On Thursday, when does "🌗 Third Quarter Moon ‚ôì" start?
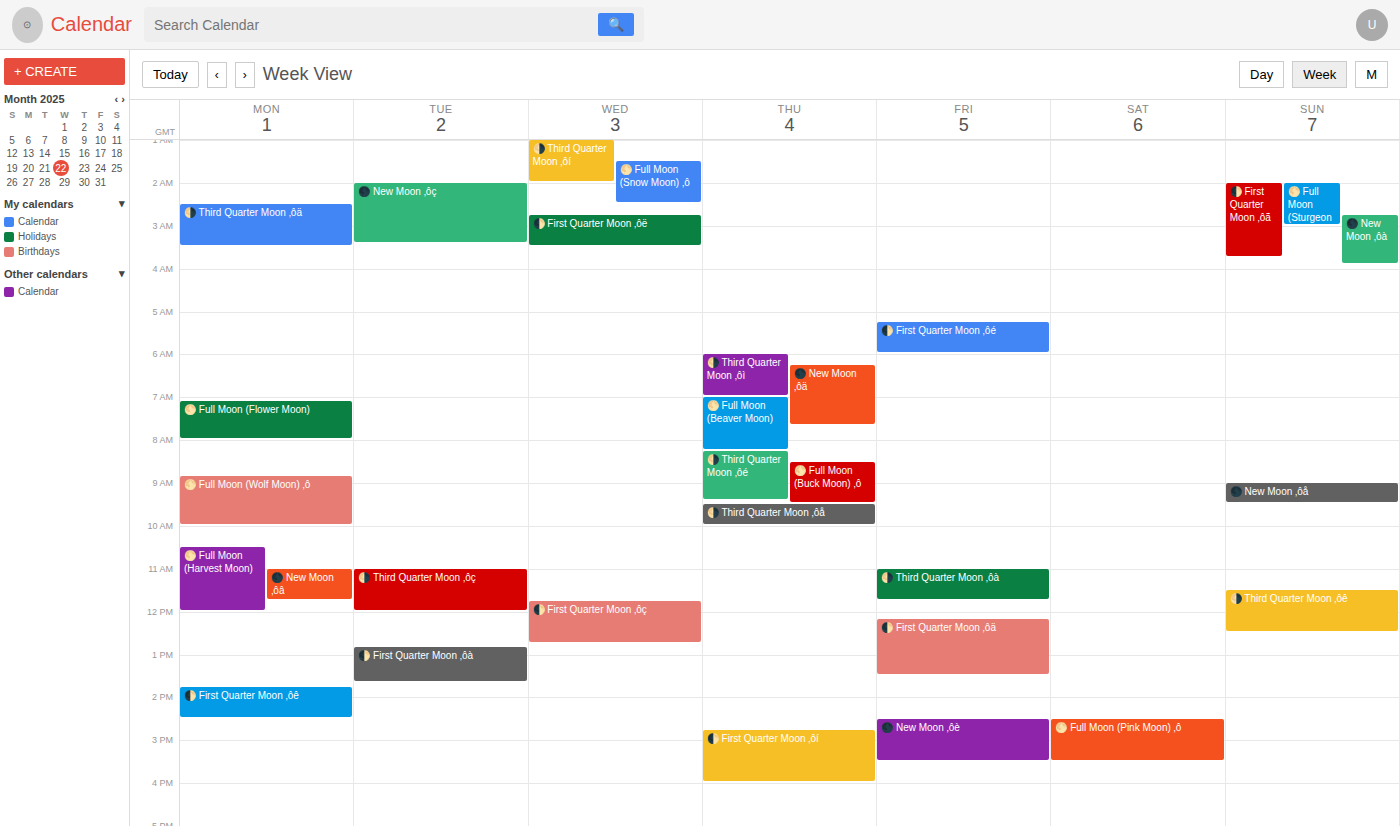
06:00